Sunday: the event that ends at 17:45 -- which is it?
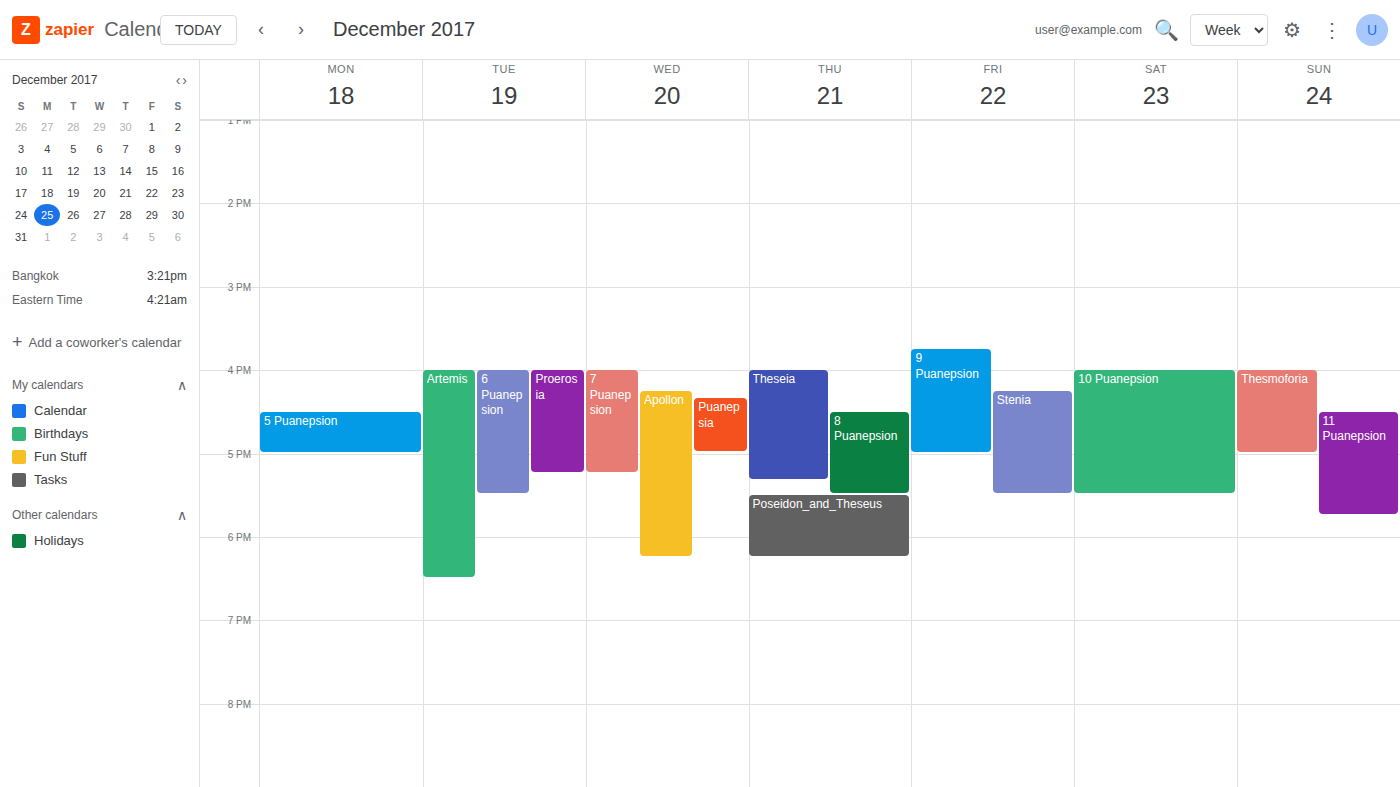
"11 Puanepsion"